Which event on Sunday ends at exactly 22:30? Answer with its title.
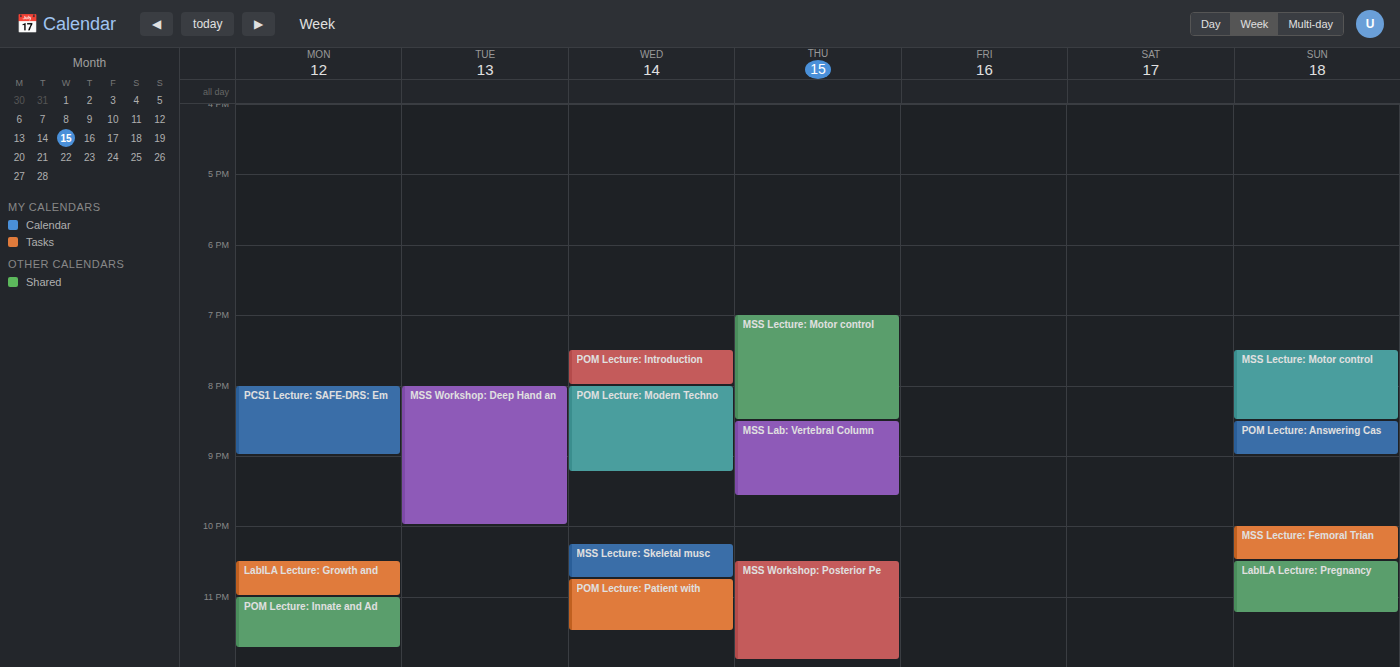
"MSS Lecture: Femoral Trian"